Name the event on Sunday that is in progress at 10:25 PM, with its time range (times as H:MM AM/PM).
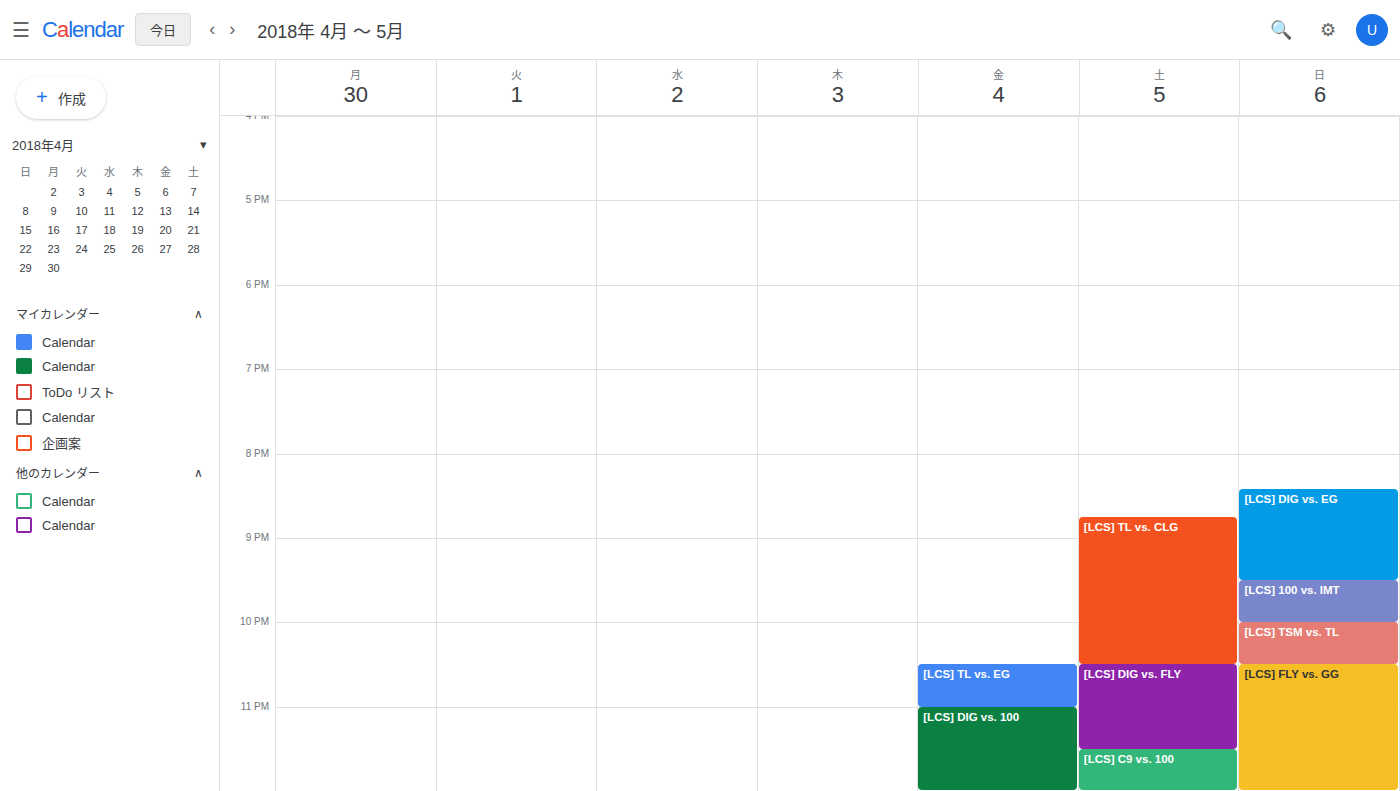
"[LCS] TSM vs. TL", 10:00 PM to 10:30 PM